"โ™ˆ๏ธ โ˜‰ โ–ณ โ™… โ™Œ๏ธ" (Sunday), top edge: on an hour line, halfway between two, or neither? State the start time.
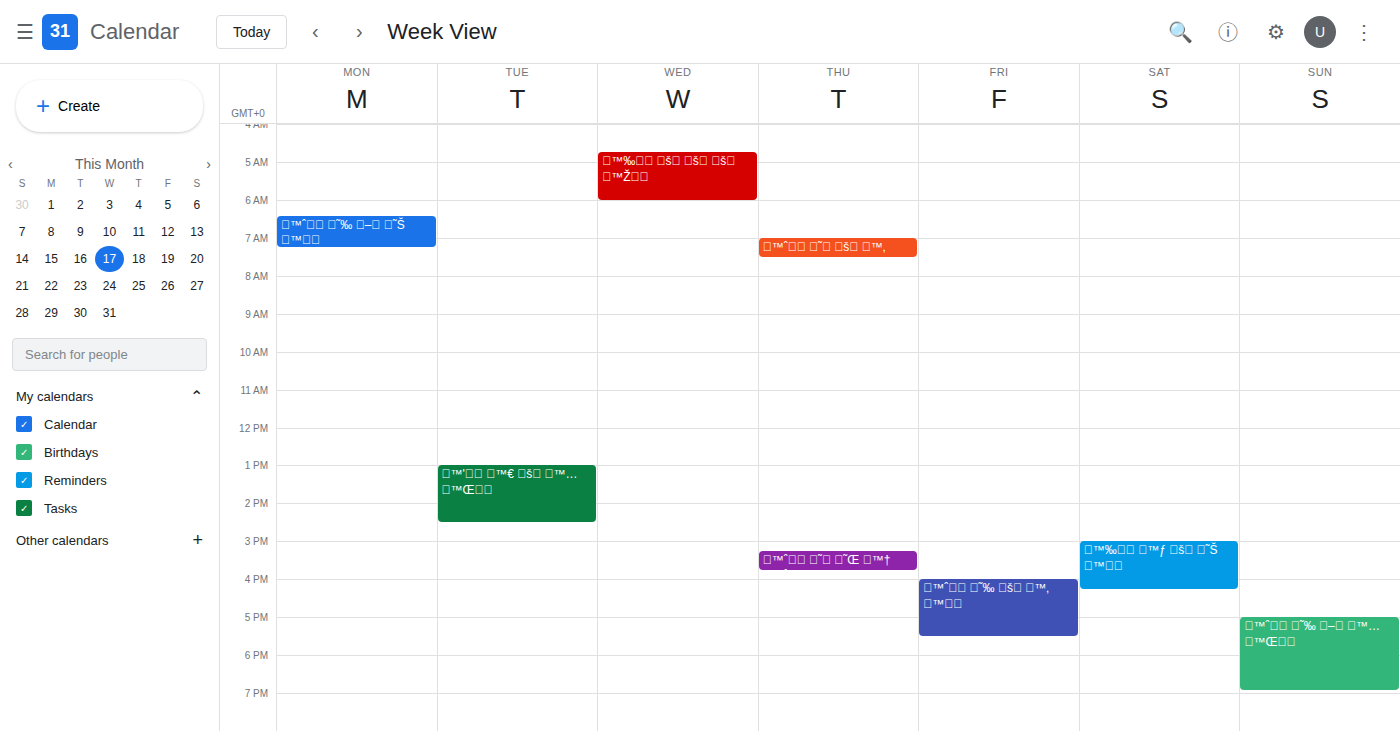
17:00 -- exactly on the 17:00 line.